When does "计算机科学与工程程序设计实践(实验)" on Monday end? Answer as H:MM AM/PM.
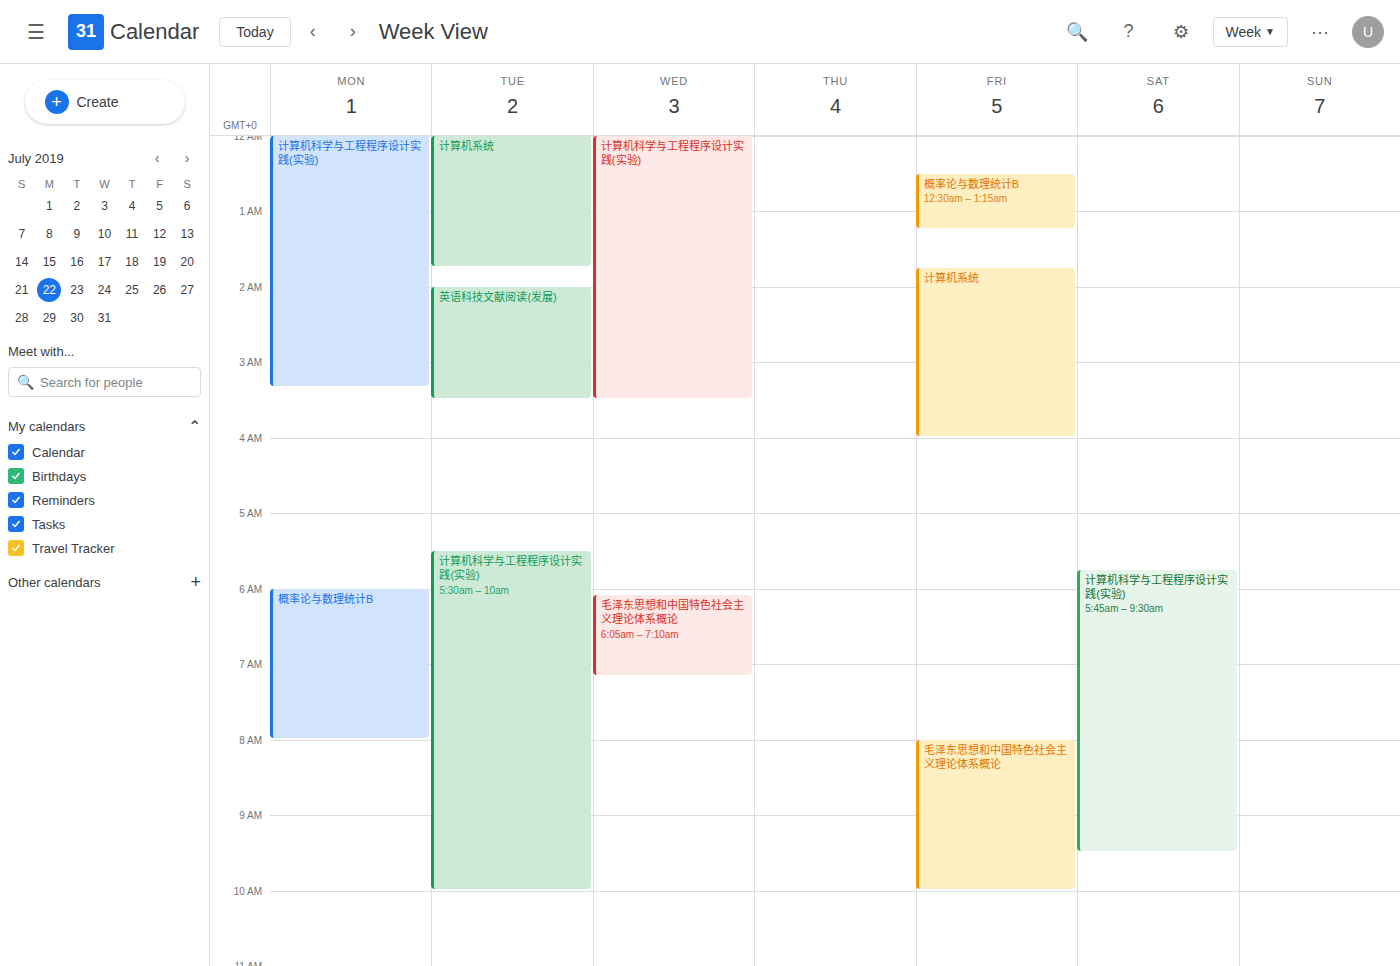
3:20 AM